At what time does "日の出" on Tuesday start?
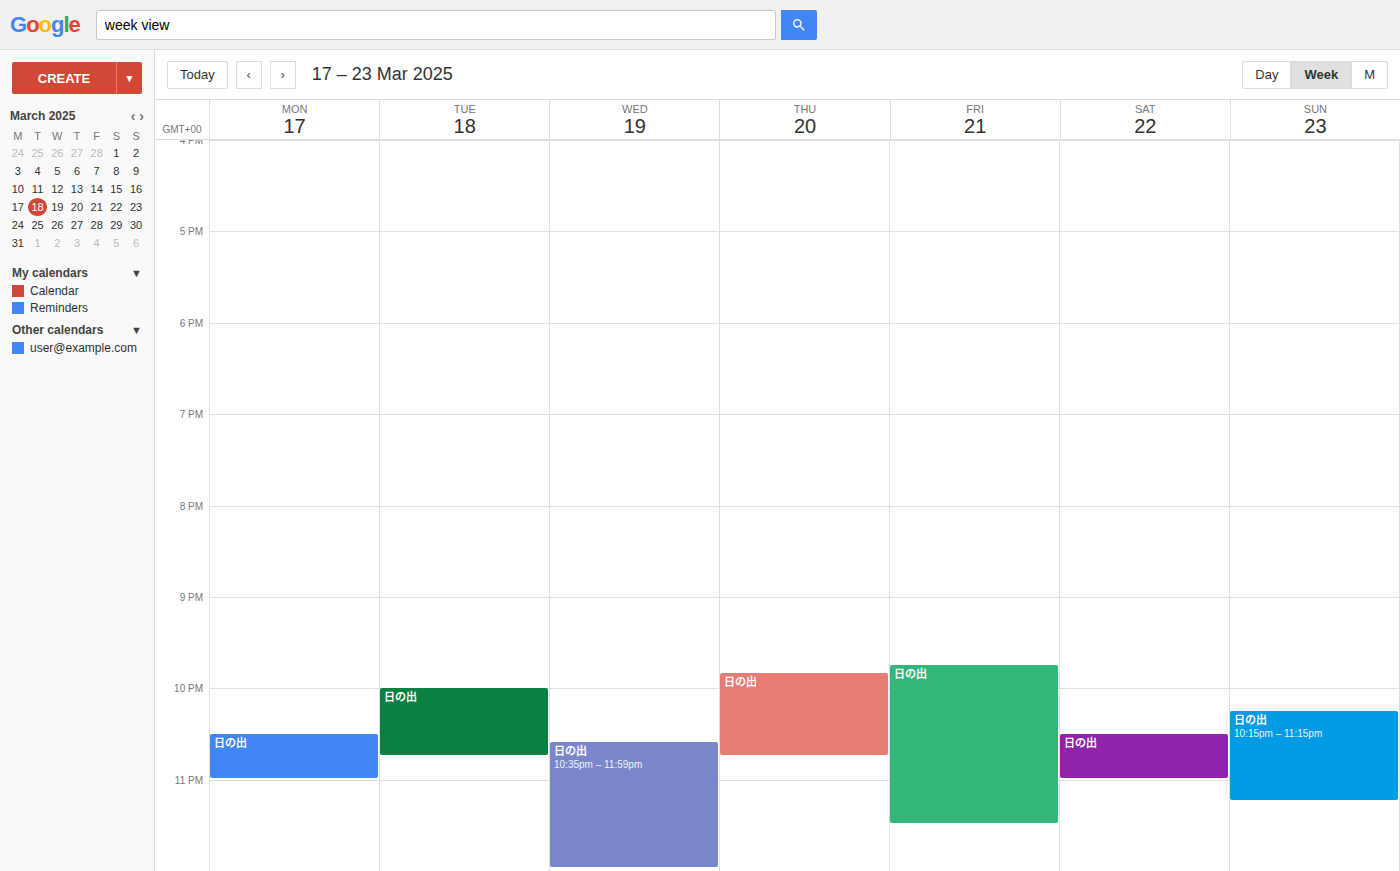
22:00